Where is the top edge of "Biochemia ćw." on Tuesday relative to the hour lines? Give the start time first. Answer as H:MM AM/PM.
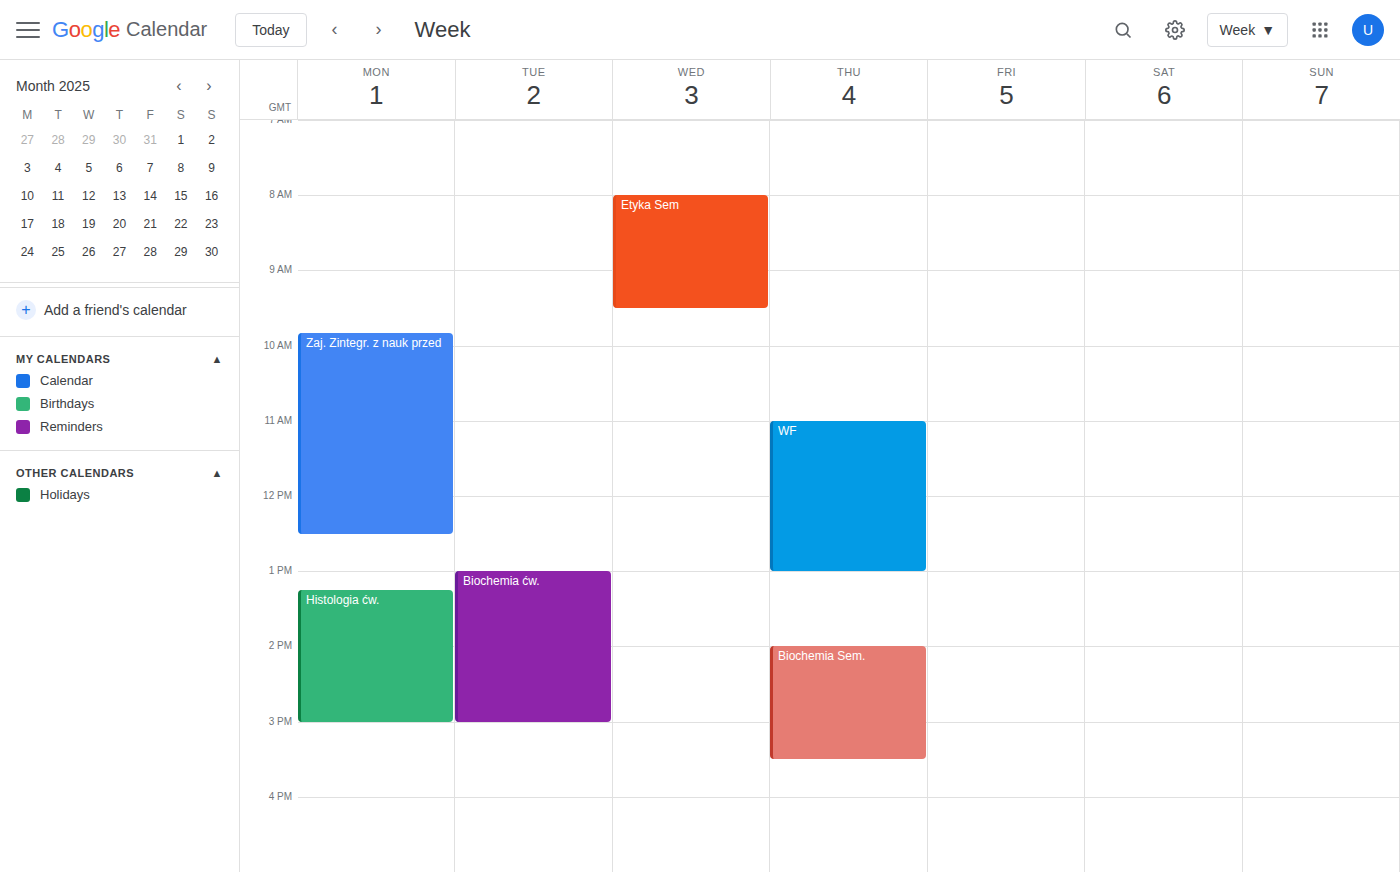
1:00 PM -- exactly on the 1 PM line.